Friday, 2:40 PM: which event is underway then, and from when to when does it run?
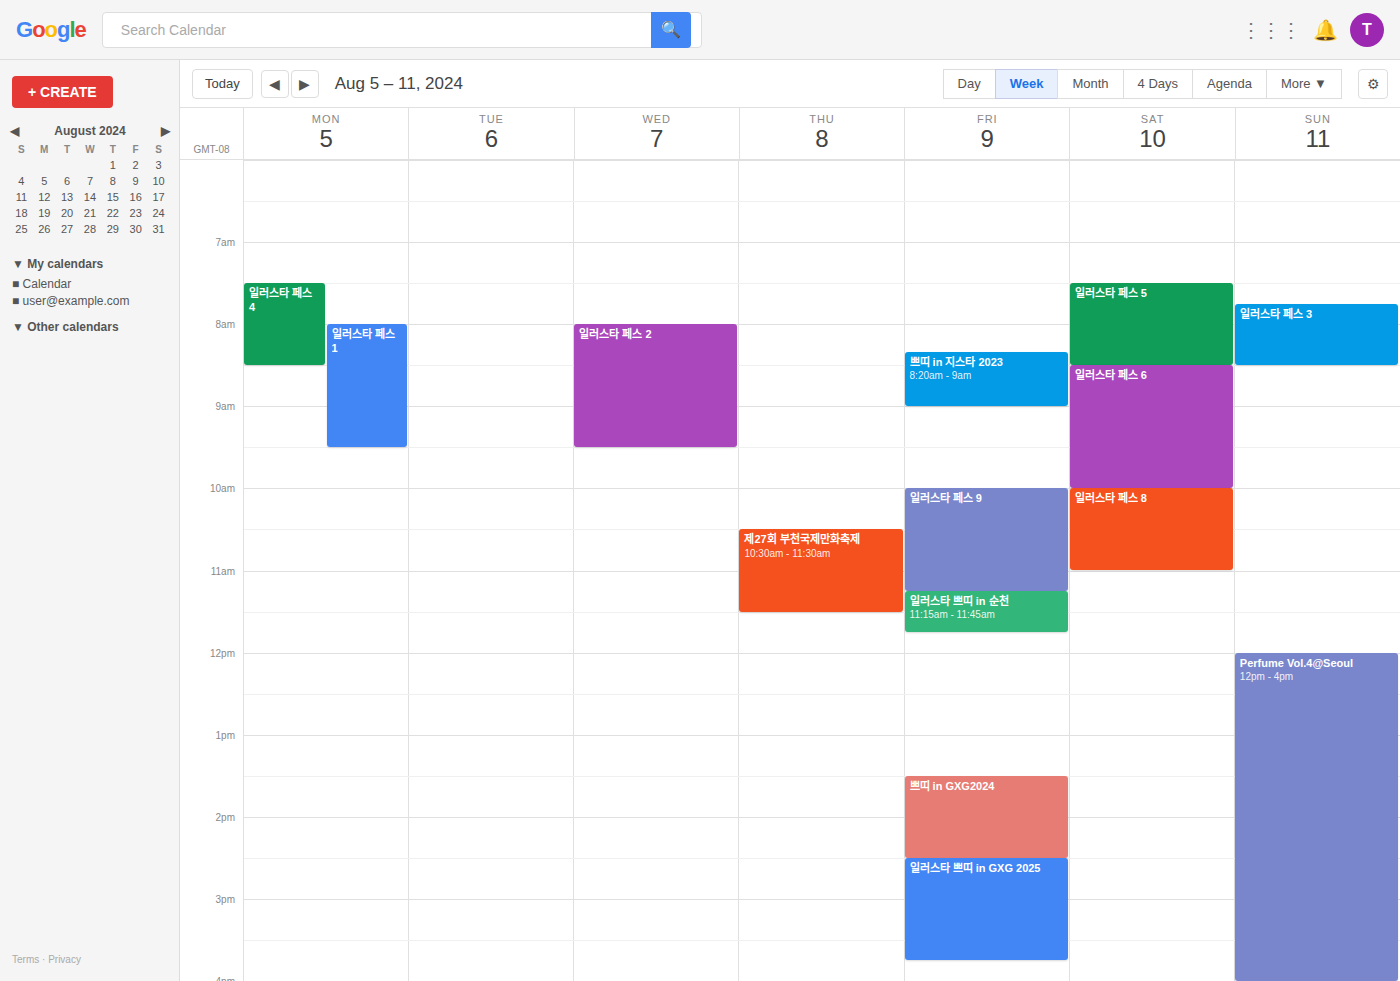
"일러스타 쁘띠 in GXG 2025", 2:30 PM to 3:45 PM